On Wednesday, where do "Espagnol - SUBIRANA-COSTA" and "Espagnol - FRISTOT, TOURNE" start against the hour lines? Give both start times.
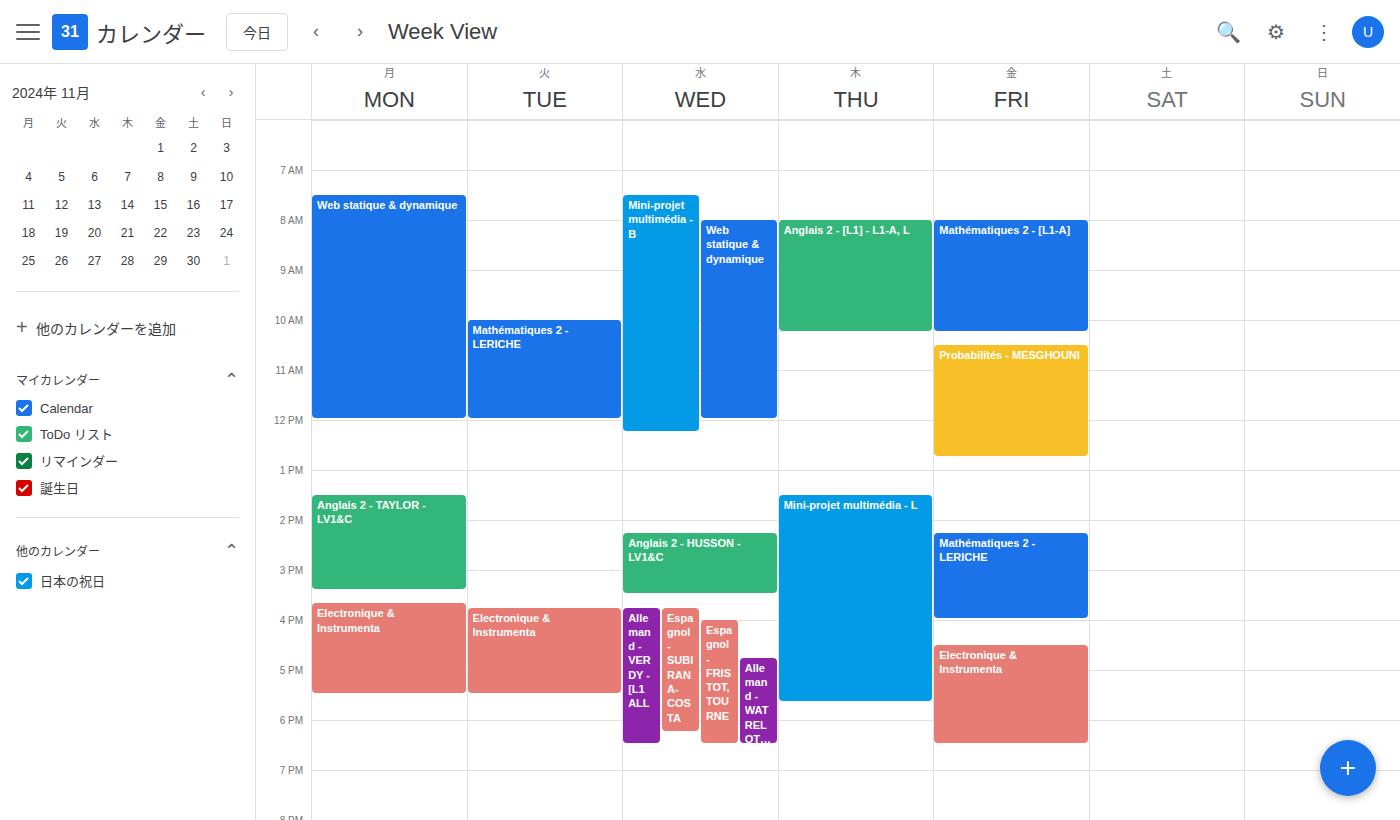
"Espagnol - SUBIRANA-COSTA": 3:45 PM, neither: three quarters of the way from the 3 PM line to the 4 PM line. "Espagnol - FRISTOT, TOURNE": 4:00 PM, exactly on the 4 PM line.